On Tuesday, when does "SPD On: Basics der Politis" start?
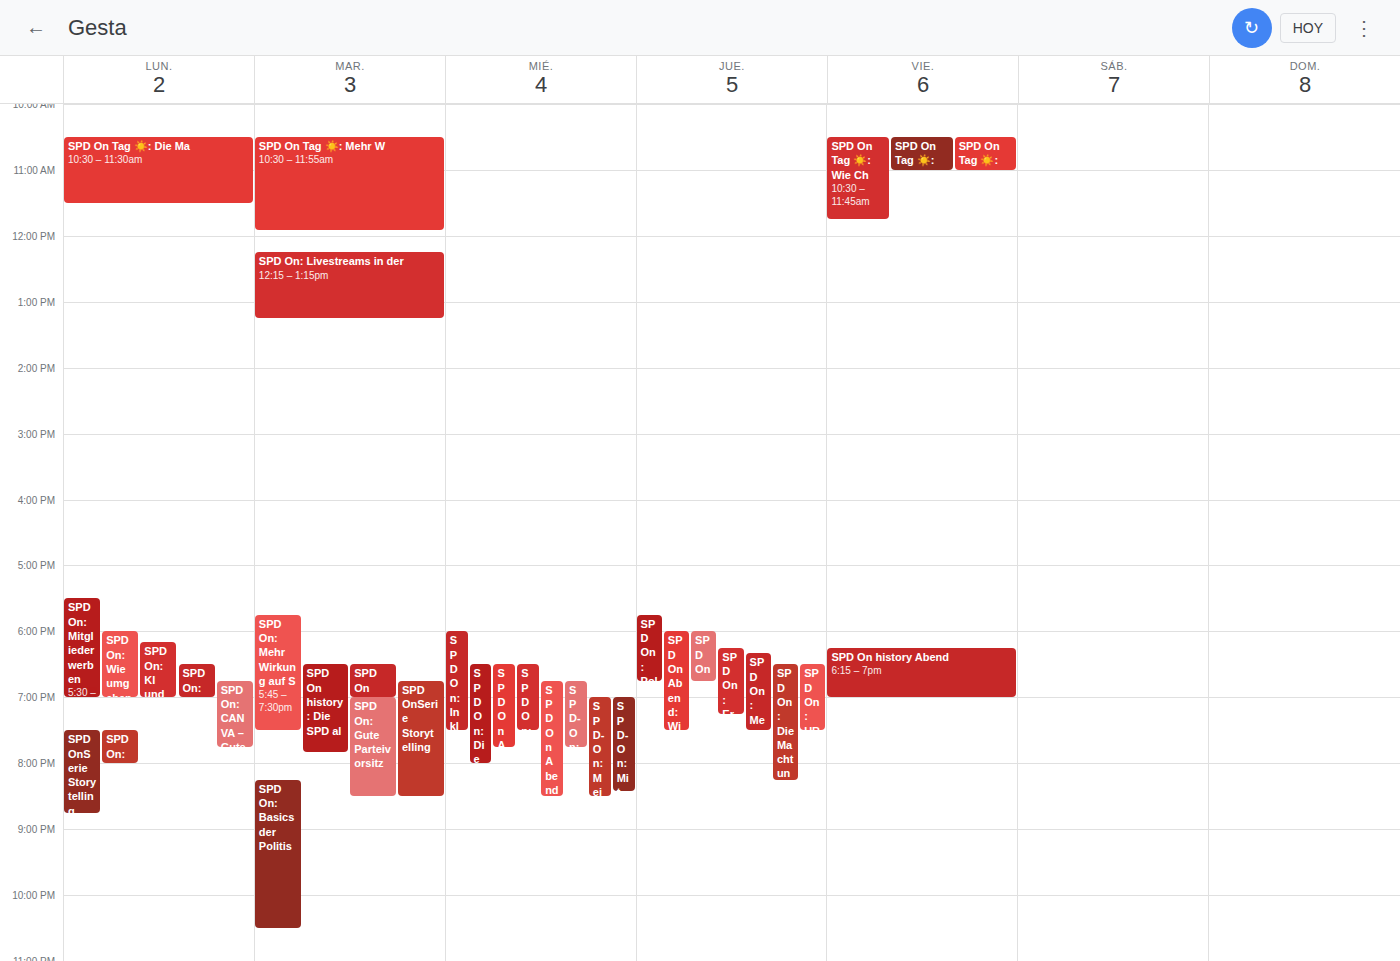
8:15 PM